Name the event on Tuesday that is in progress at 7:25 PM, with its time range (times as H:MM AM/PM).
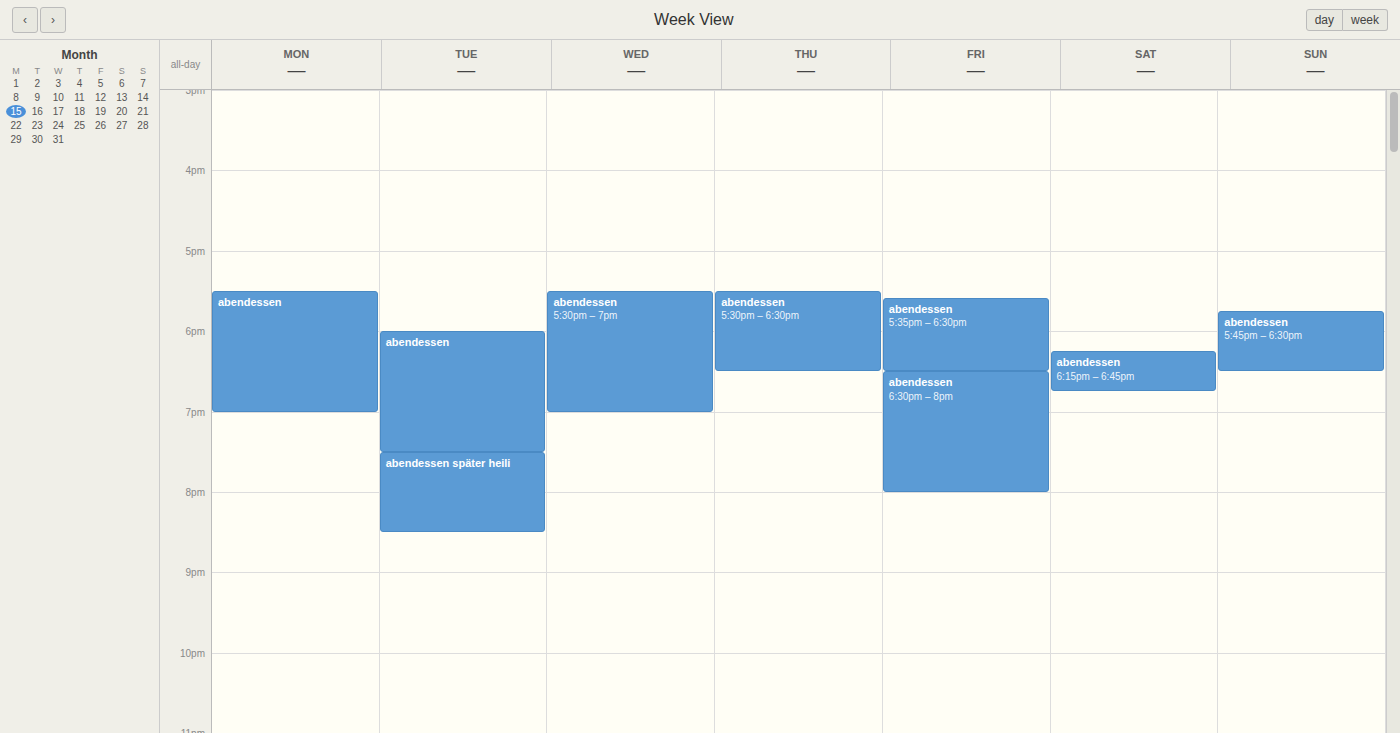
"abendessen", 6:00 PM to 7:30 PM